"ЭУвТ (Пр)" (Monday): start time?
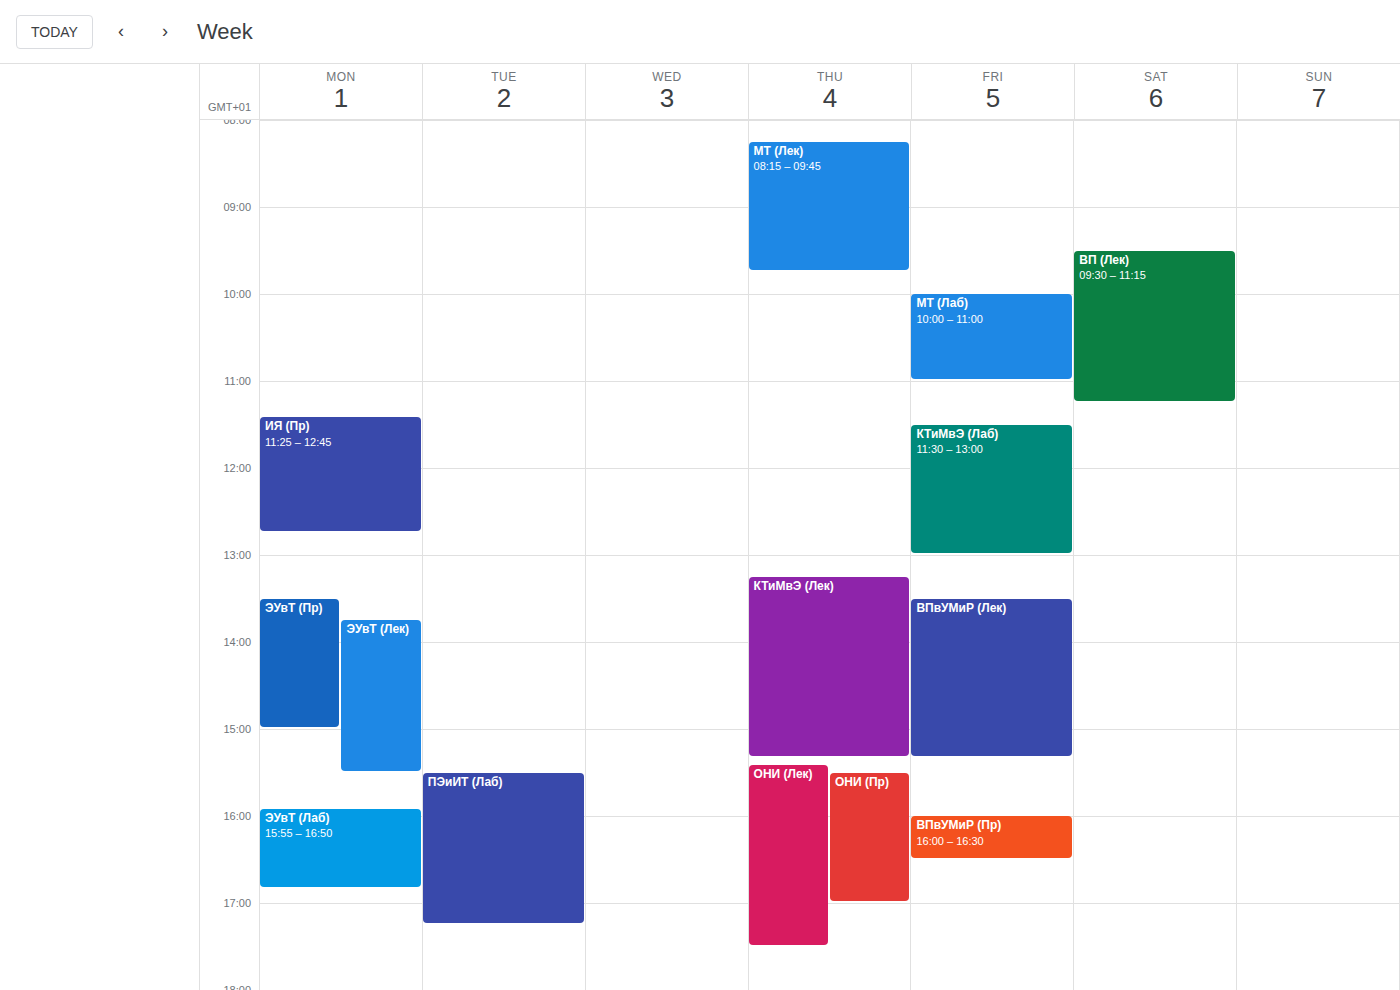
1:30 PM